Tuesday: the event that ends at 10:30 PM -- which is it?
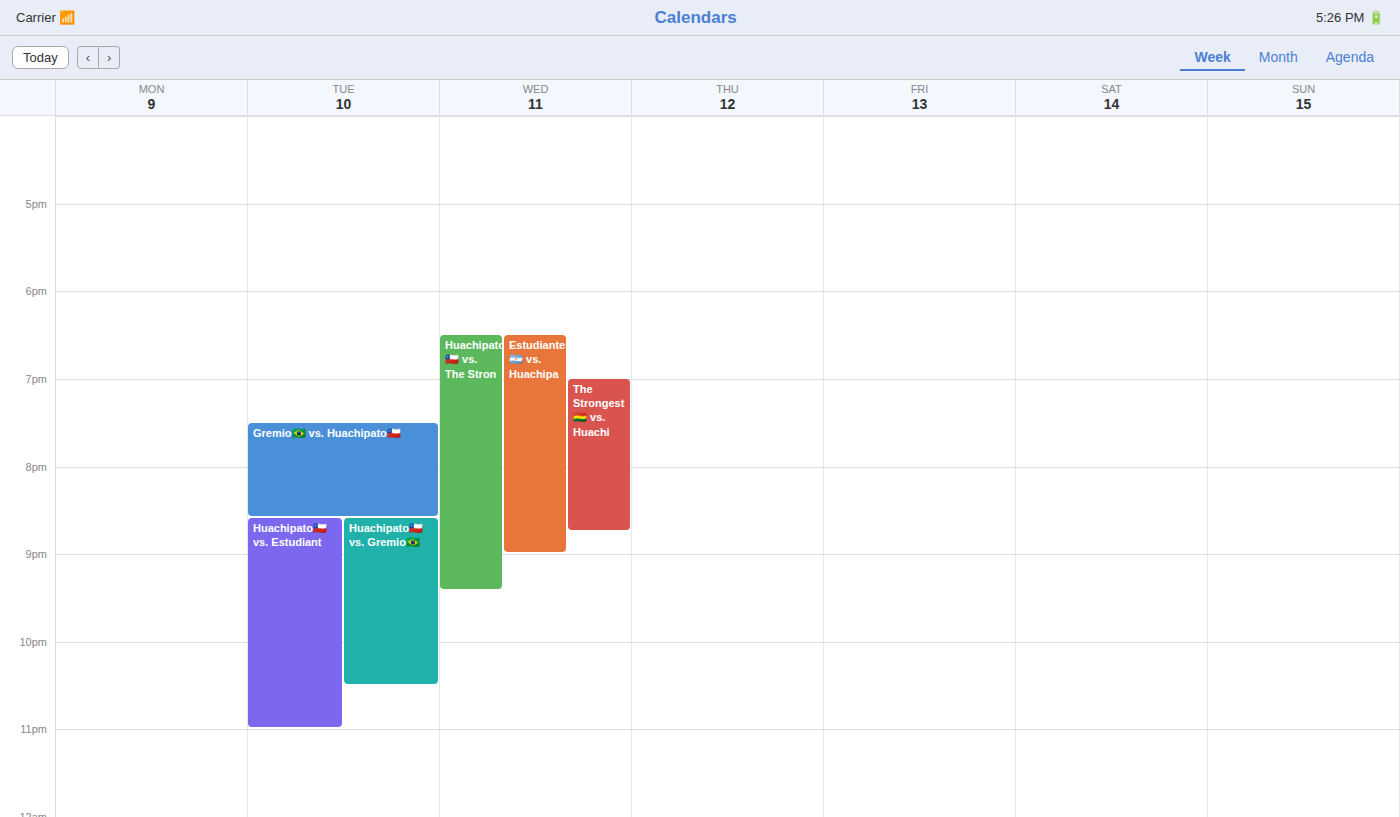
"Huachipato🇨🇱 vs. Gremio🇧🇷"